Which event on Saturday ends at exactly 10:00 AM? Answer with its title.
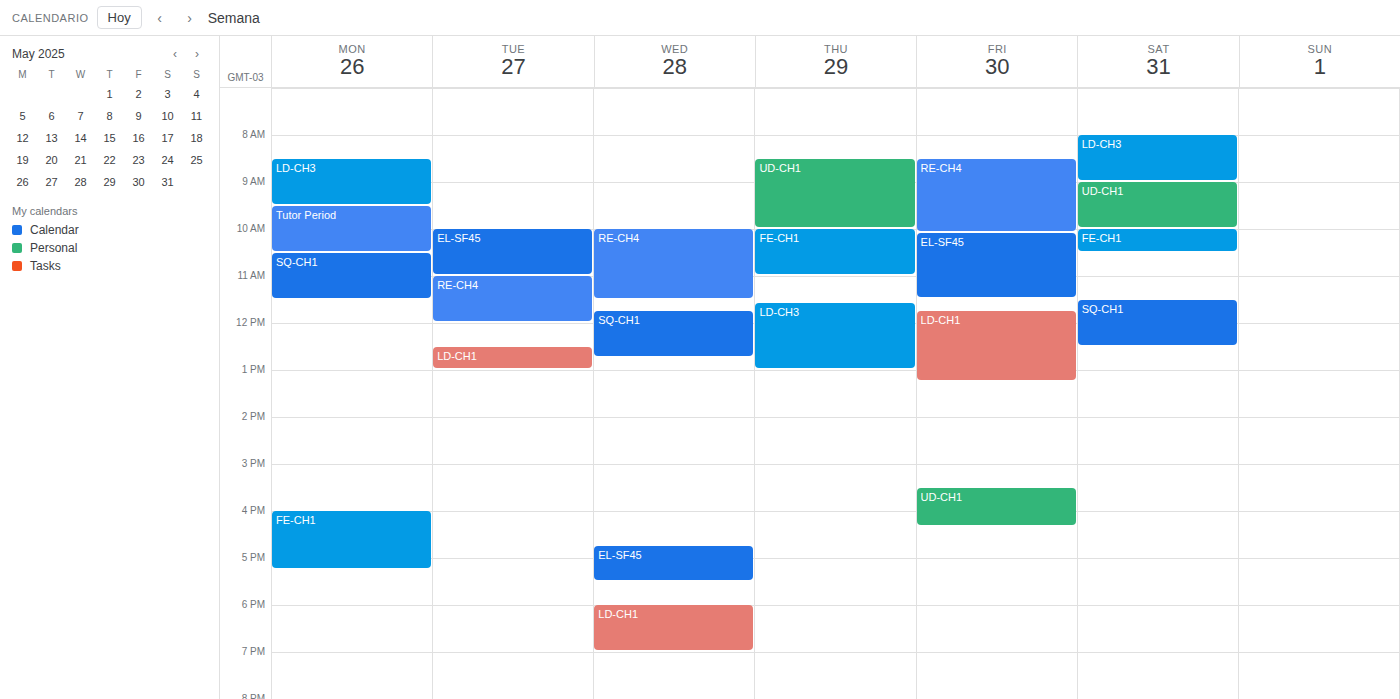
"UD-CH1"